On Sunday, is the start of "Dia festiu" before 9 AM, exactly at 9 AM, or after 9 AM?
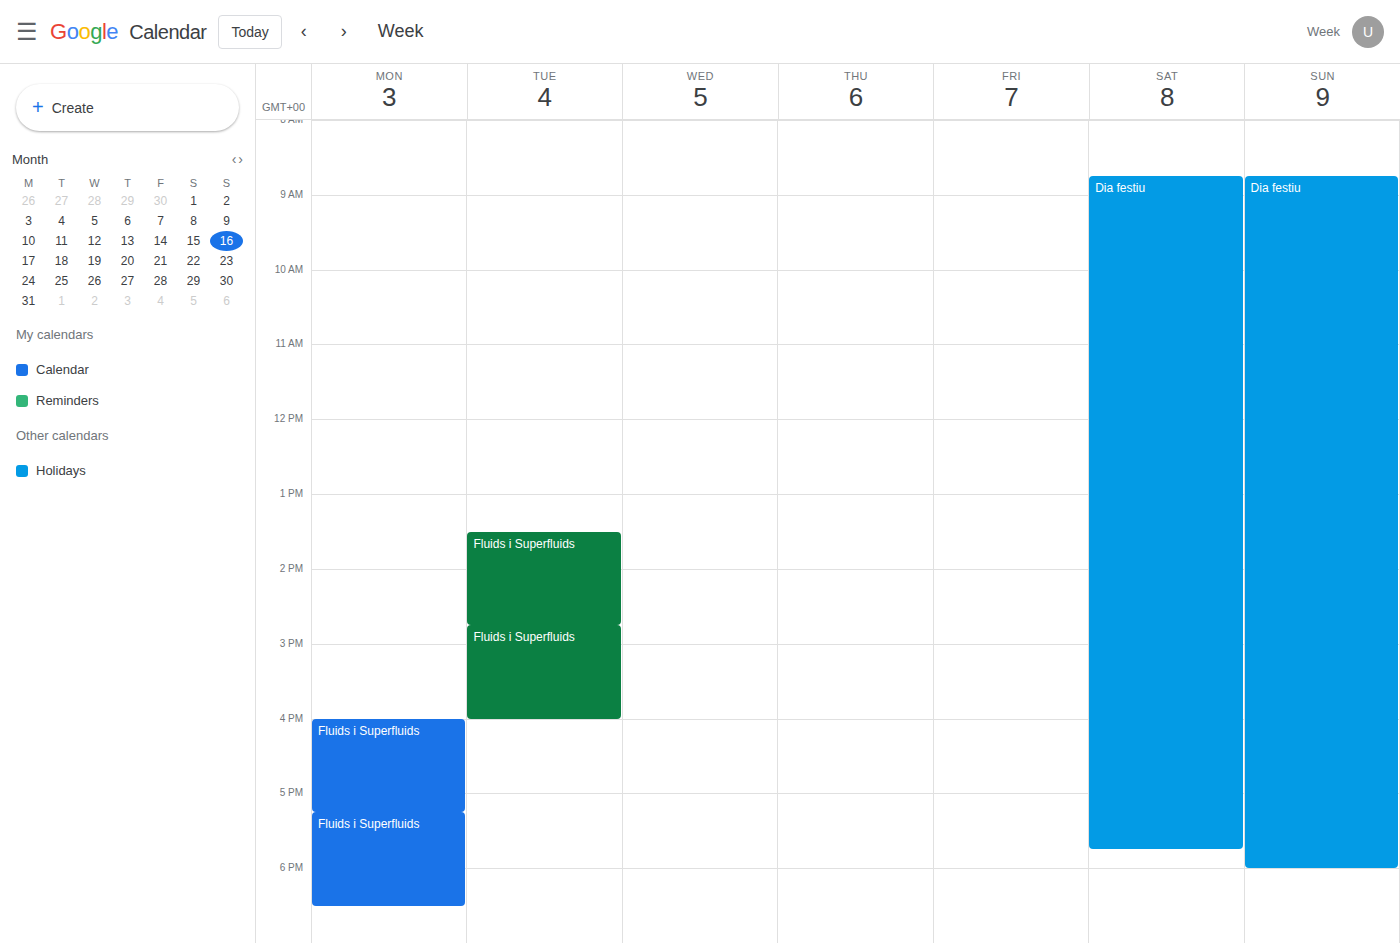
8:45 AM -- before 9 AM, 15 minutes above the 9 AM line.